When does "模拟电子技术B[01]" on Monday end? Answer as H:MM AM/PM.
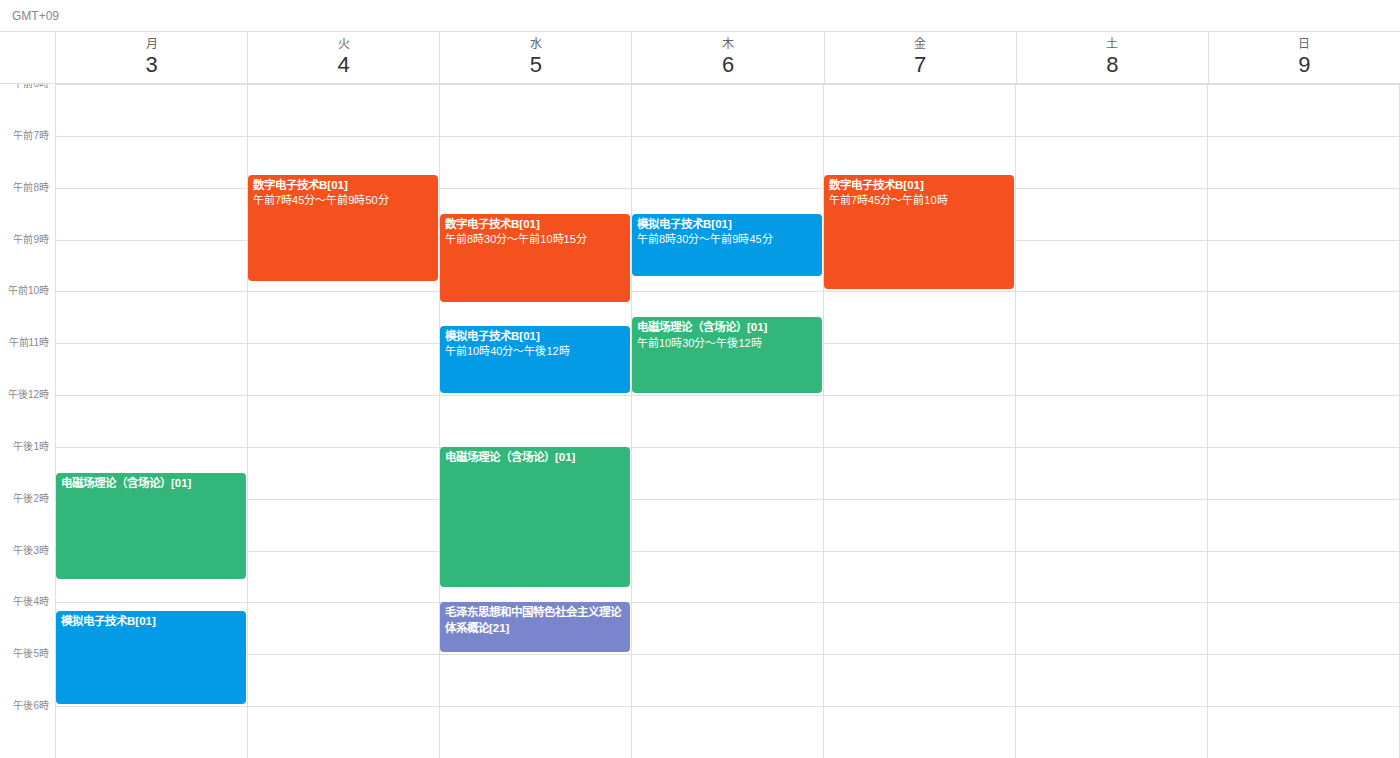
6:00 PM